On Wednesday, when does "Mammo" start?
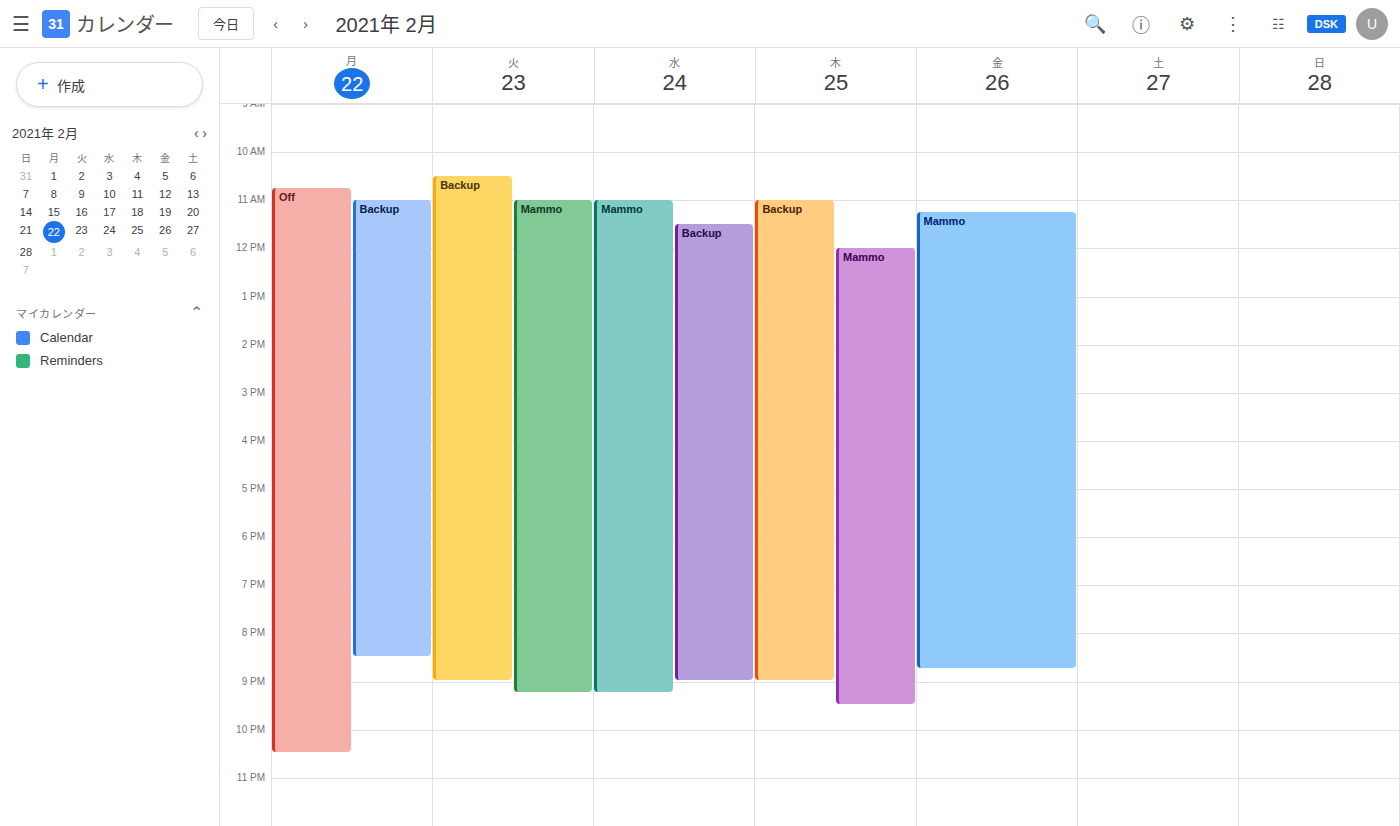
11:00 AM